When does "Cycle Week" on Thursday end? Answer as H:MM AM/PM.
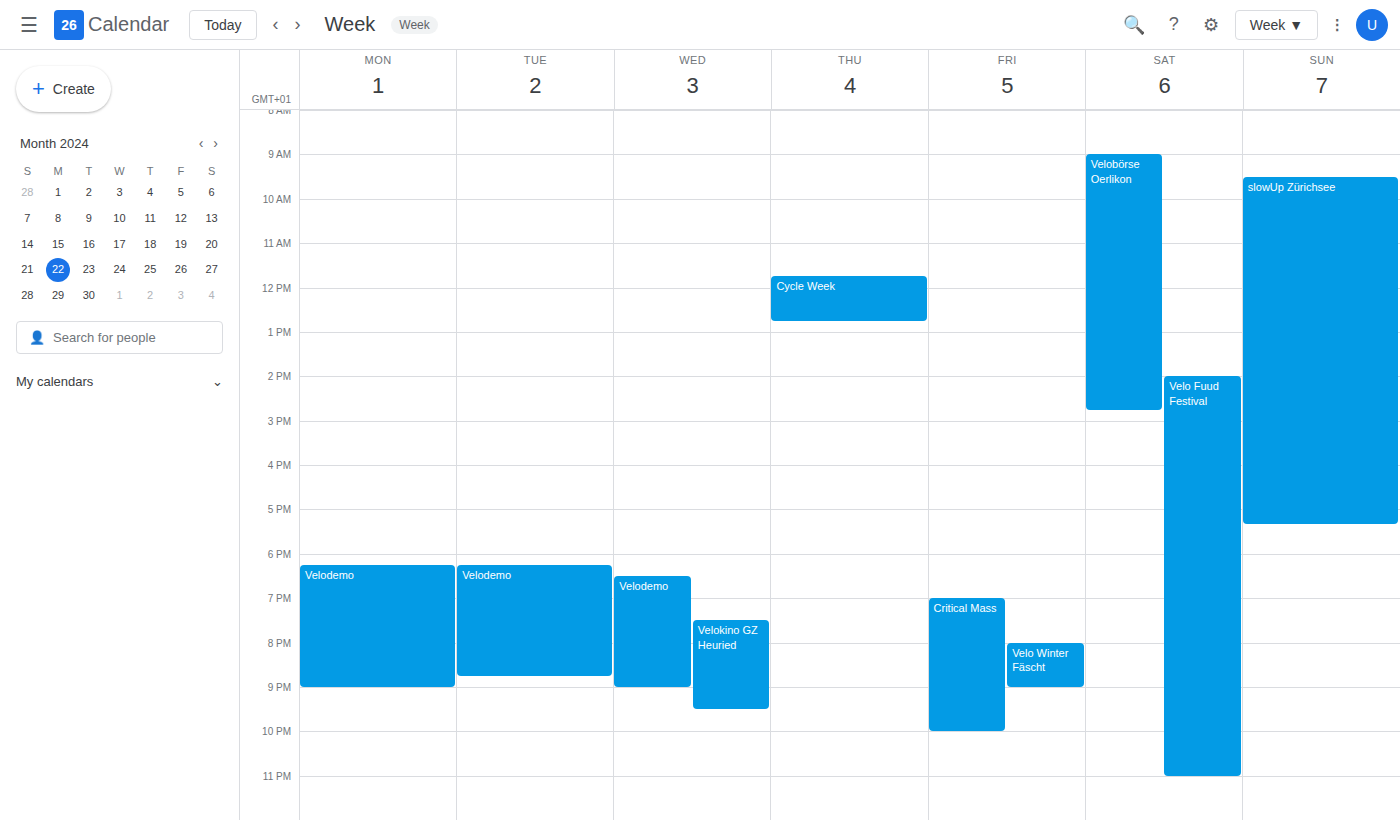
12:45 PM